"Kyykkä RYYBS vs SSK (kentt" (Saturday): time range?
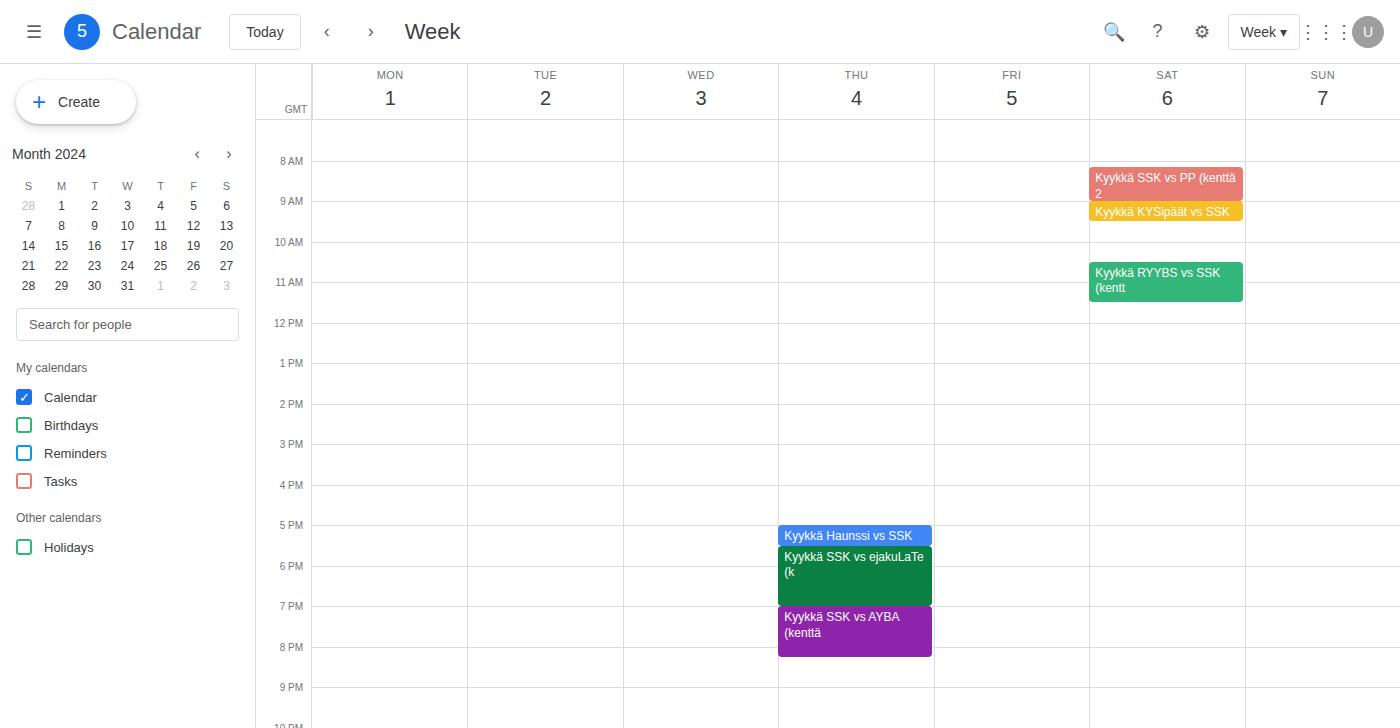
10:30 AM to 11:30 AM